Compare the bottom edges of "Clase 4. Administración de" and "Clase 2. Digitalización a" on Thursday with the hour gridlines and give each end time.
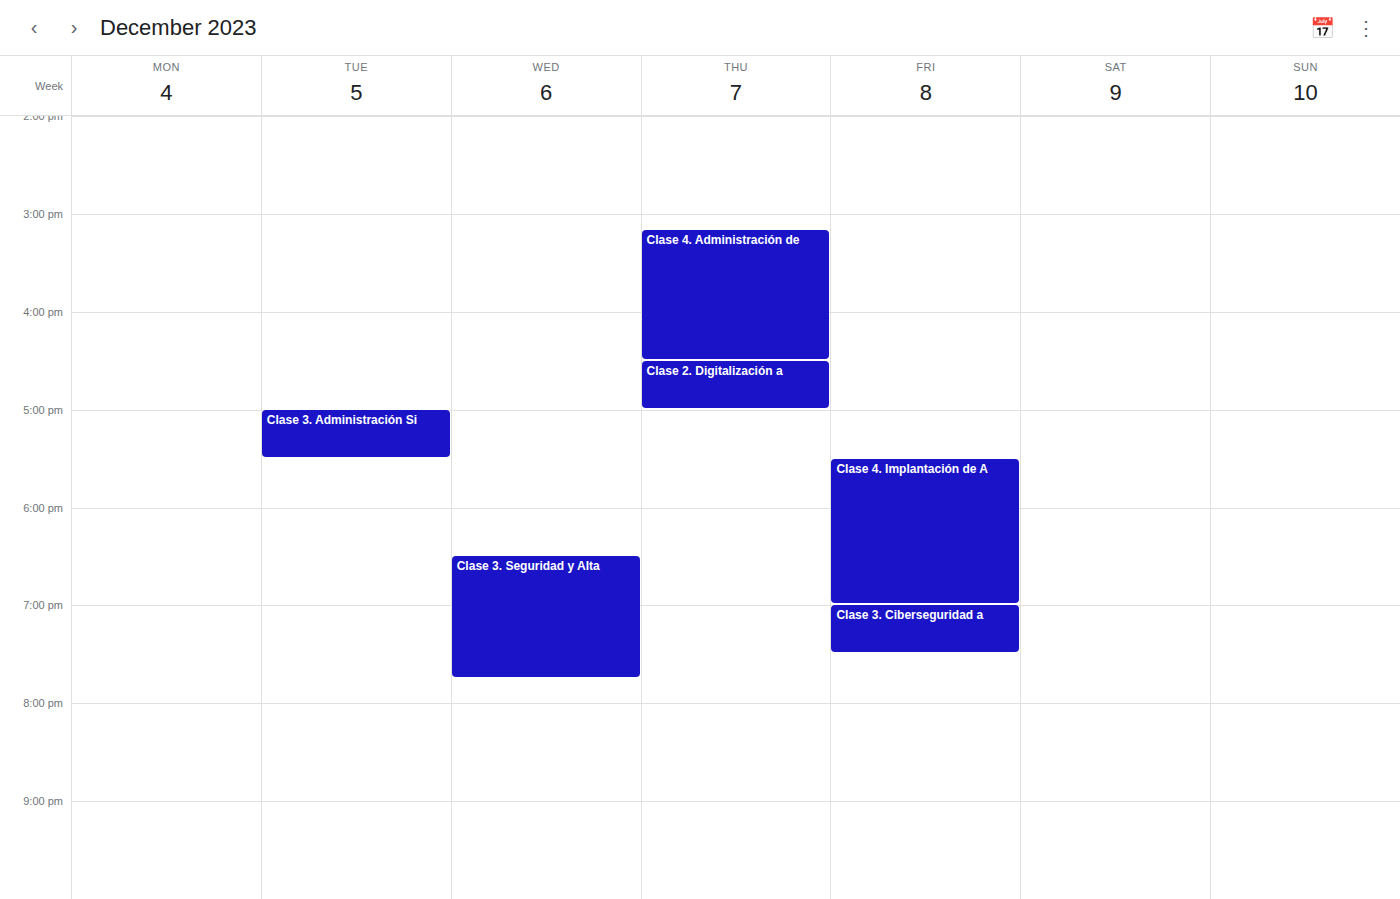
"Clase 4. Administración de": 4:30 PM, halfway between the 4 PM and 5 PM lines. "Clase 2. Digitalización a": 5:00 PM, exactly on the 5 PM line.